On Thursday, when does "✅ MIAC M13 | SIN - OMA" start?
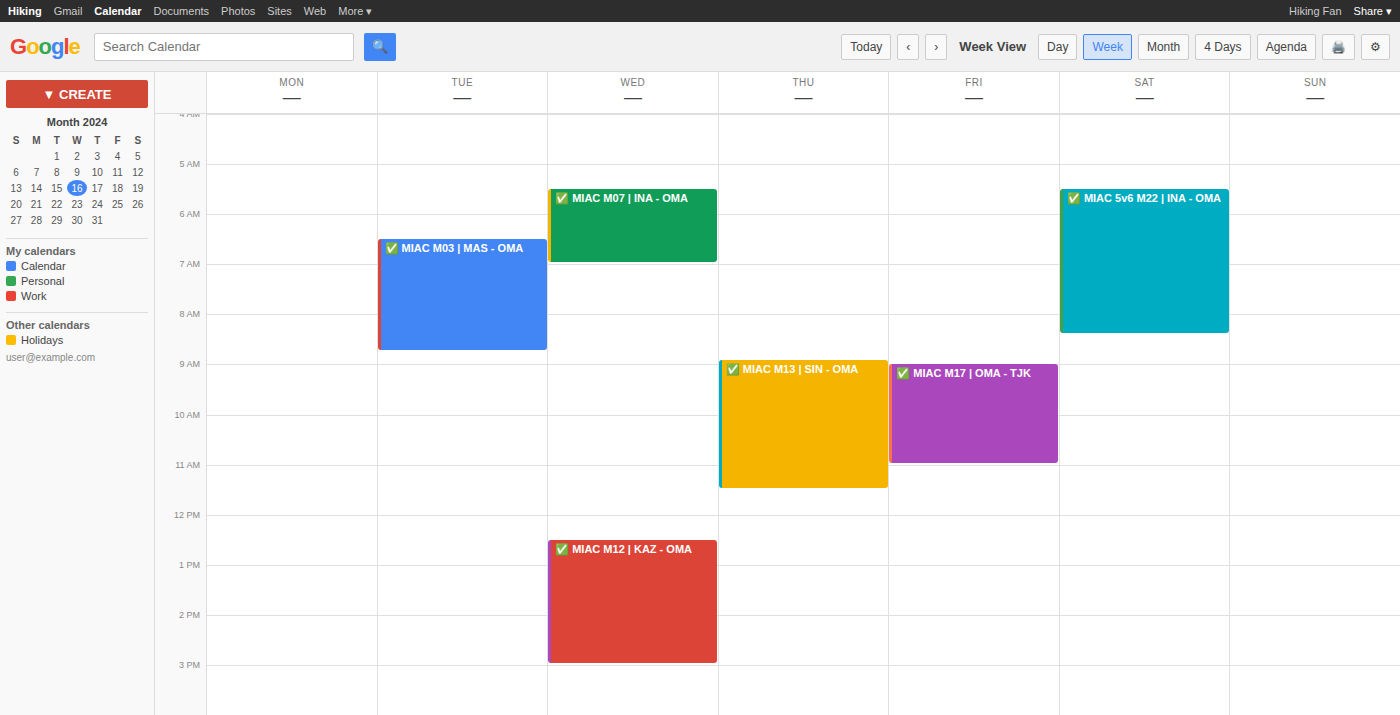
8:55 AM